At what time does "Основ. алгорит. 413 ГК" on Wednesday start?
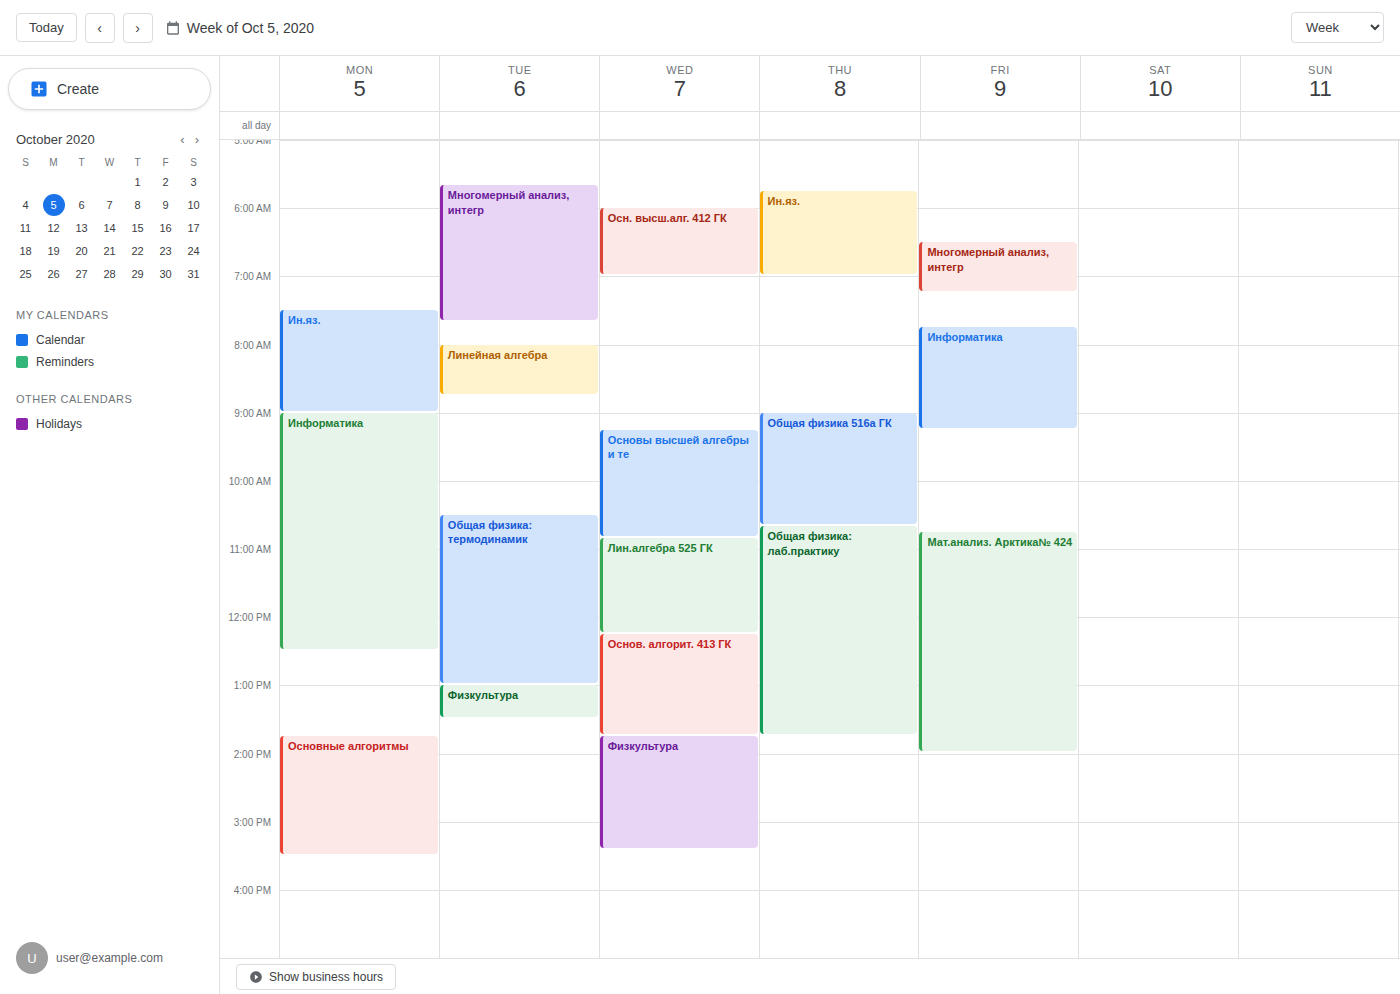
12:15 PM